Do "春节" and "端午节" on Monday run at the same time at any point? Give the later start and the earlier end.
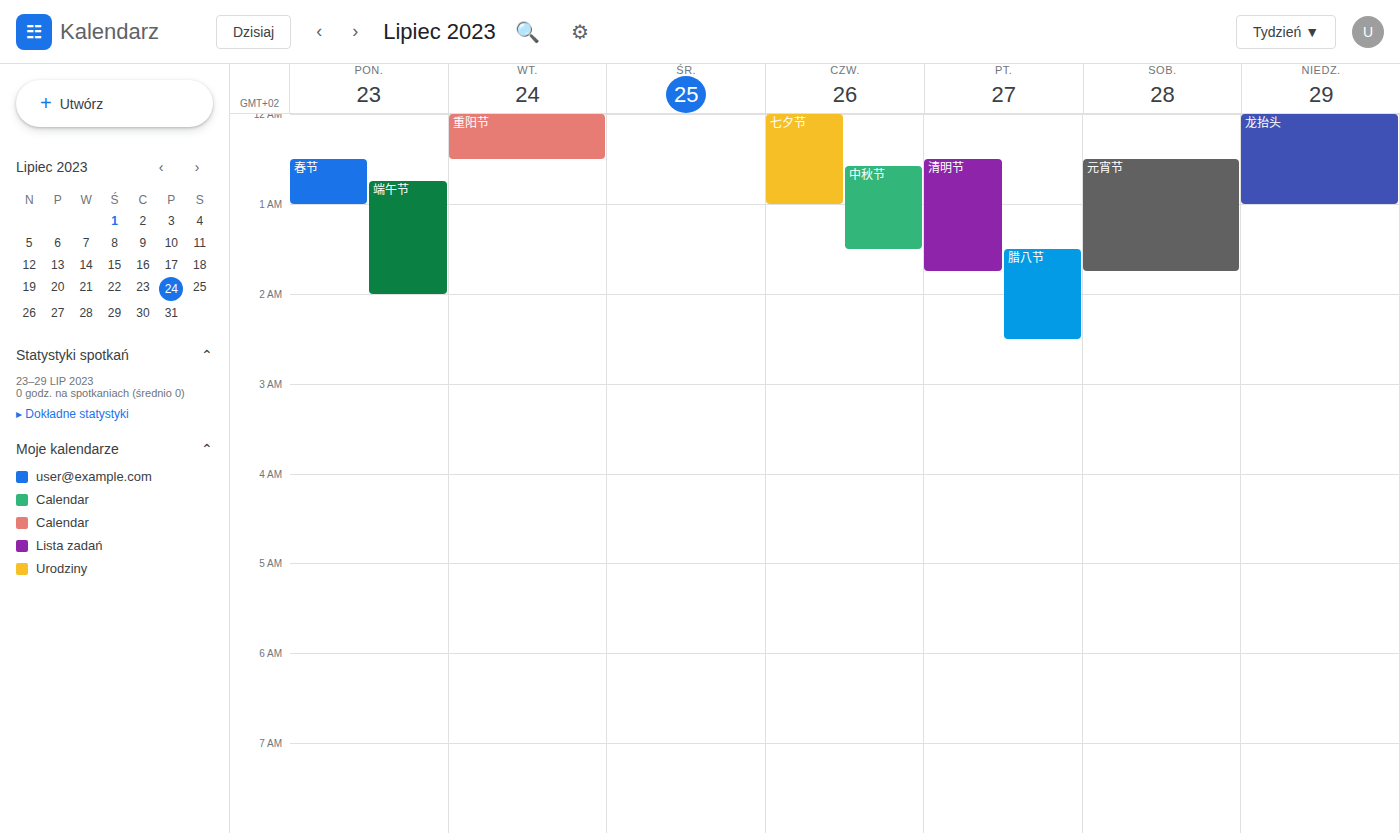
"端午节" starts at 12:45 AM, before "春节" ends at 1:00 AM -- they overlap.